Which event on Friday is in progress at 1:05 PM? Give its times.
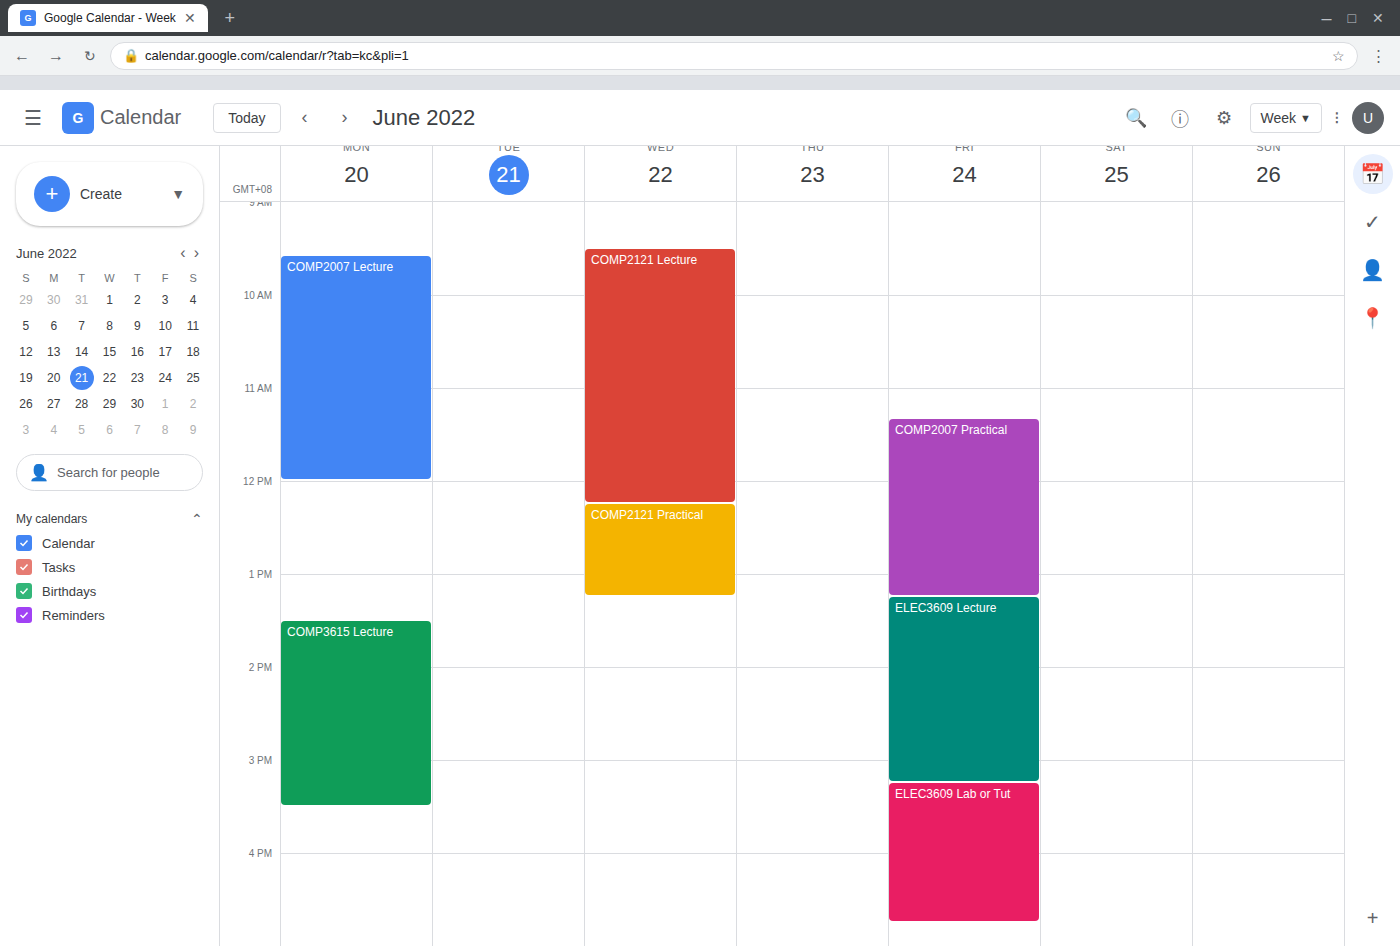
"COMP2007 Practical", 11:20 AM to 1:15 PM